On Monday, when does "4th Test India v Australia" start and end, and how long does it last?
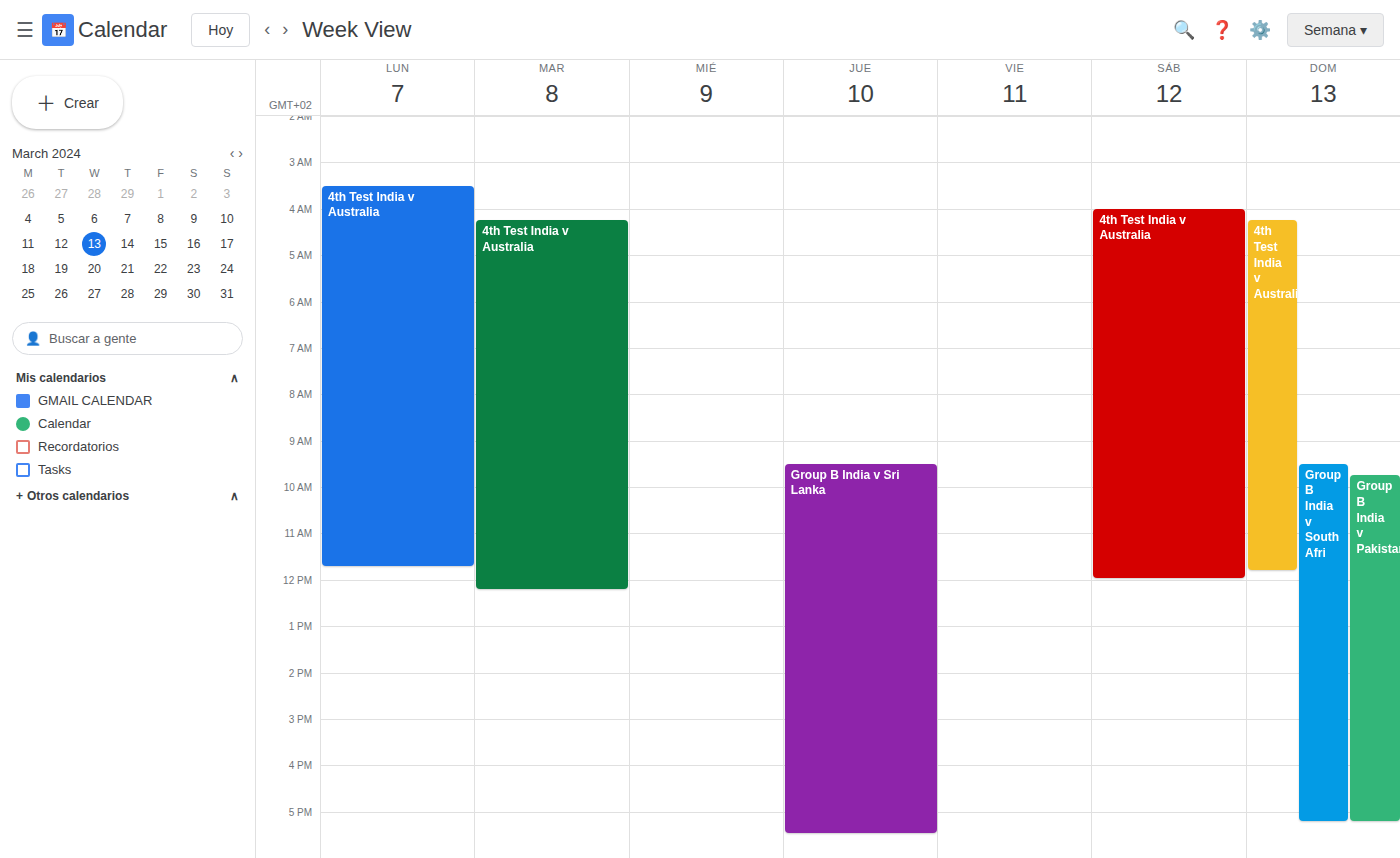
3:30 AM to 11:45 AM, 8 hours 15 minutes